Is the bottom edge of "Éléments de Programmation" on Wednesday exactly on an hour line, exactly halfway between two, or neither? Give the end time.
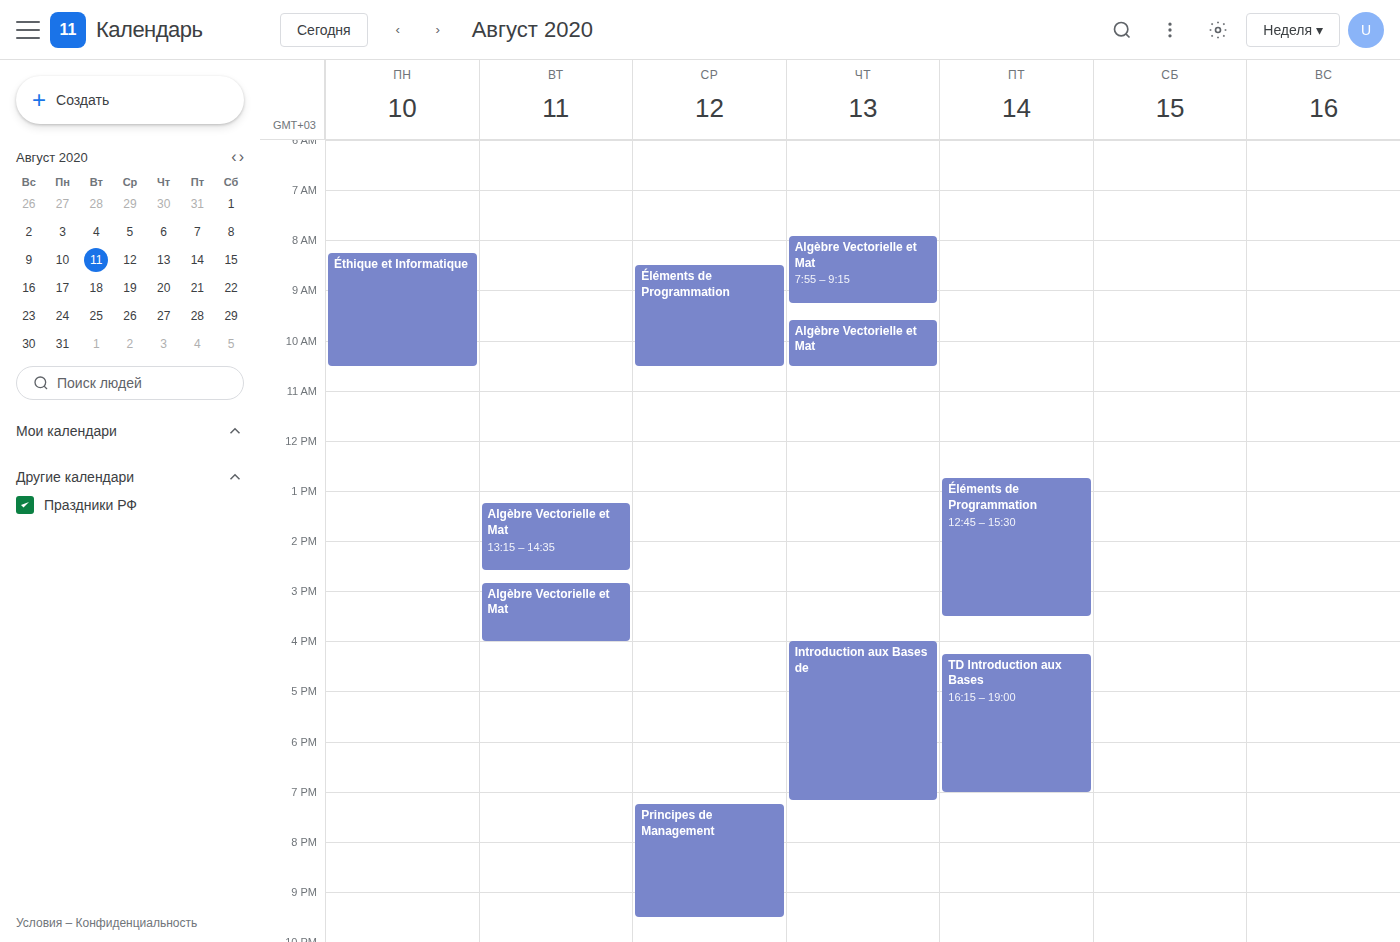
10:30 AM -- halfway between the 10 AM and 11 AM lines.